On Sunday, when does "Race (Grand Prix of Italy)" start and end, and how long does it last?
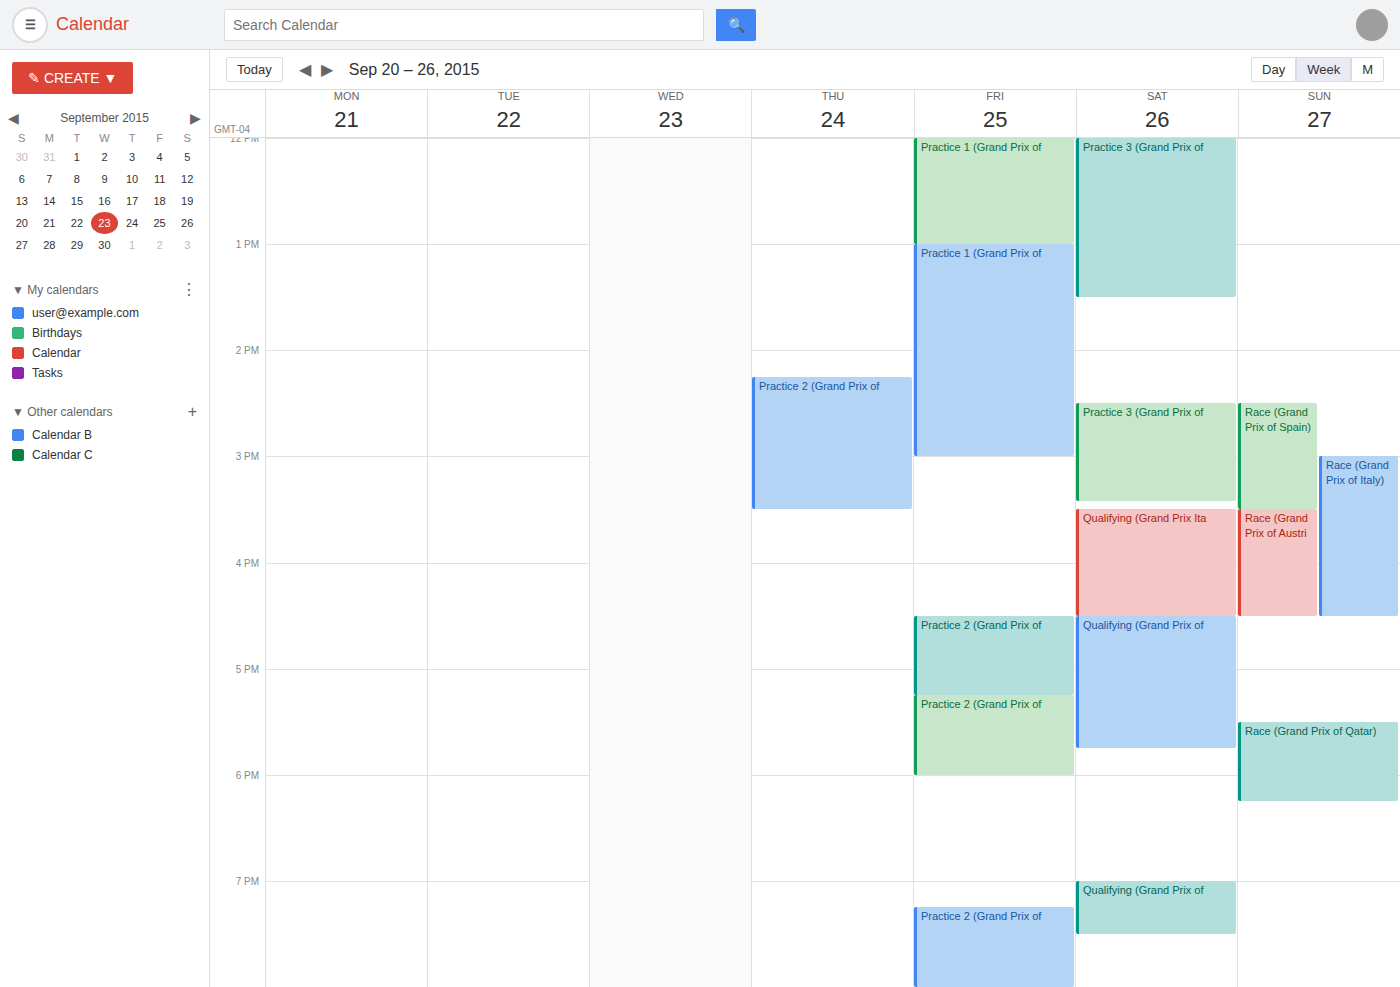
3:00 PM to 4:30 PM, 1 hour 30 minutes